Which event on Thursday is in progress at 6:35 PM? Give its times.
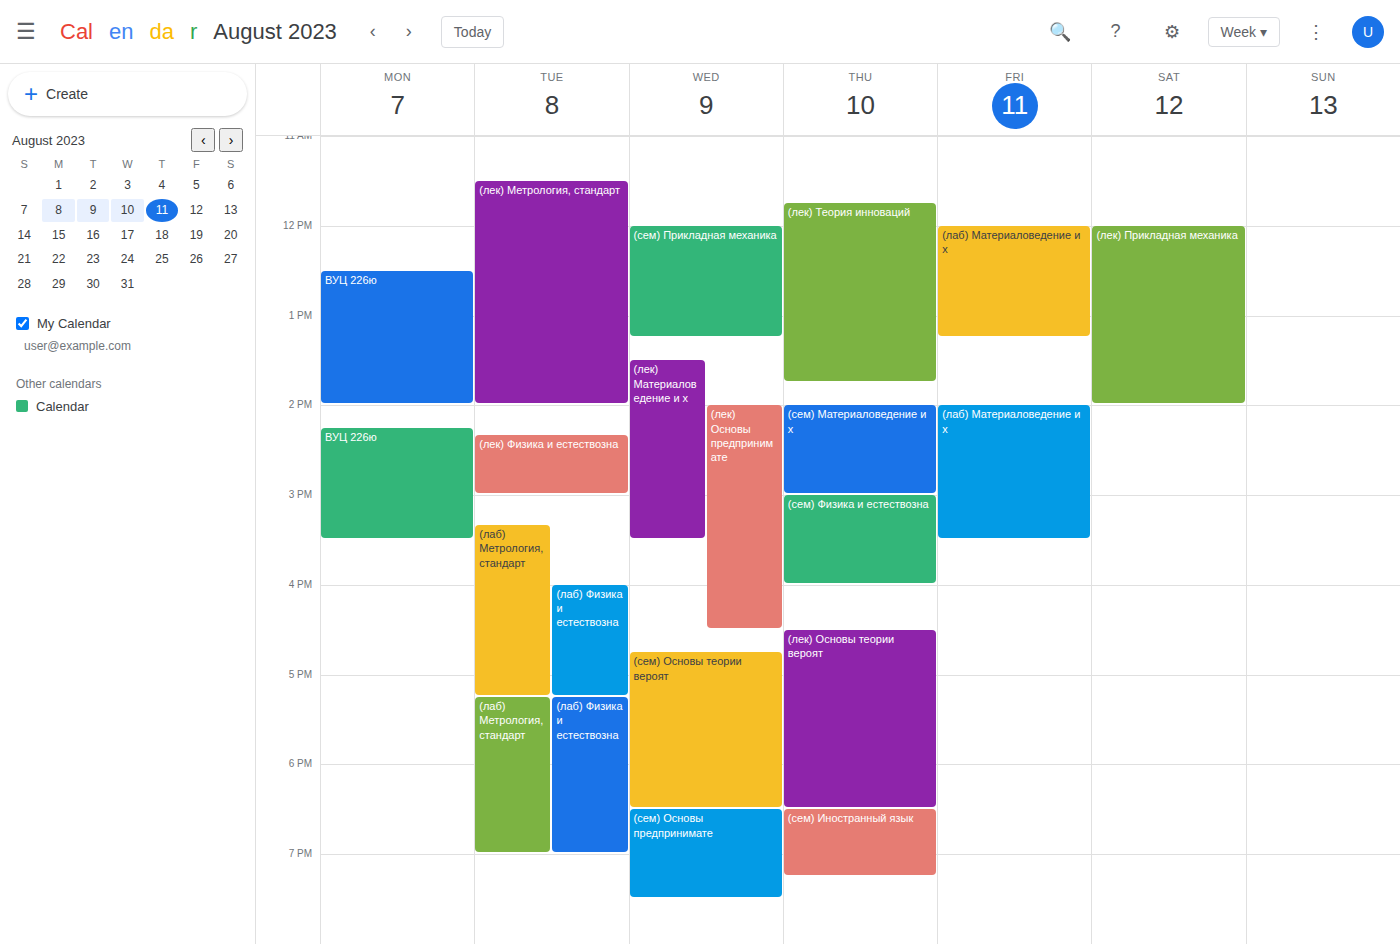
"(сем) Иностранный язык", 6:30 PM to 7:15 PM